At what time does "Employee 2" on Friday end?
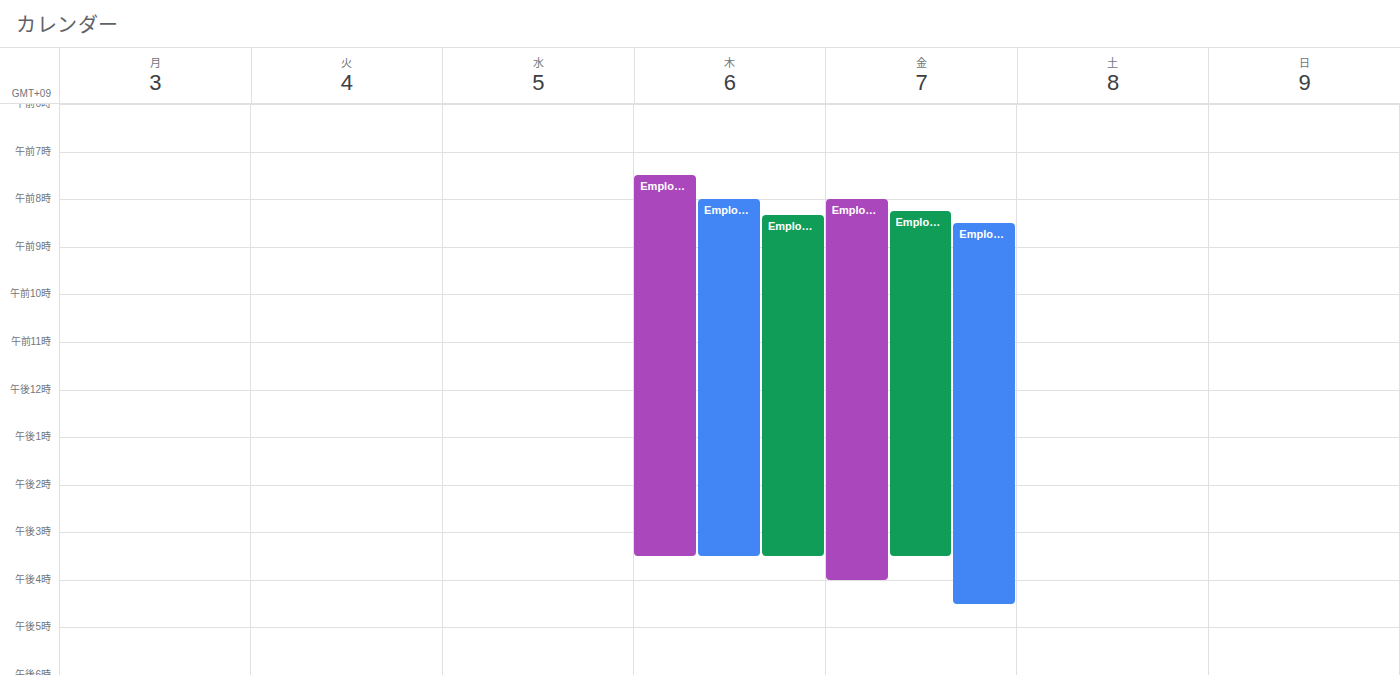
4:30 PM